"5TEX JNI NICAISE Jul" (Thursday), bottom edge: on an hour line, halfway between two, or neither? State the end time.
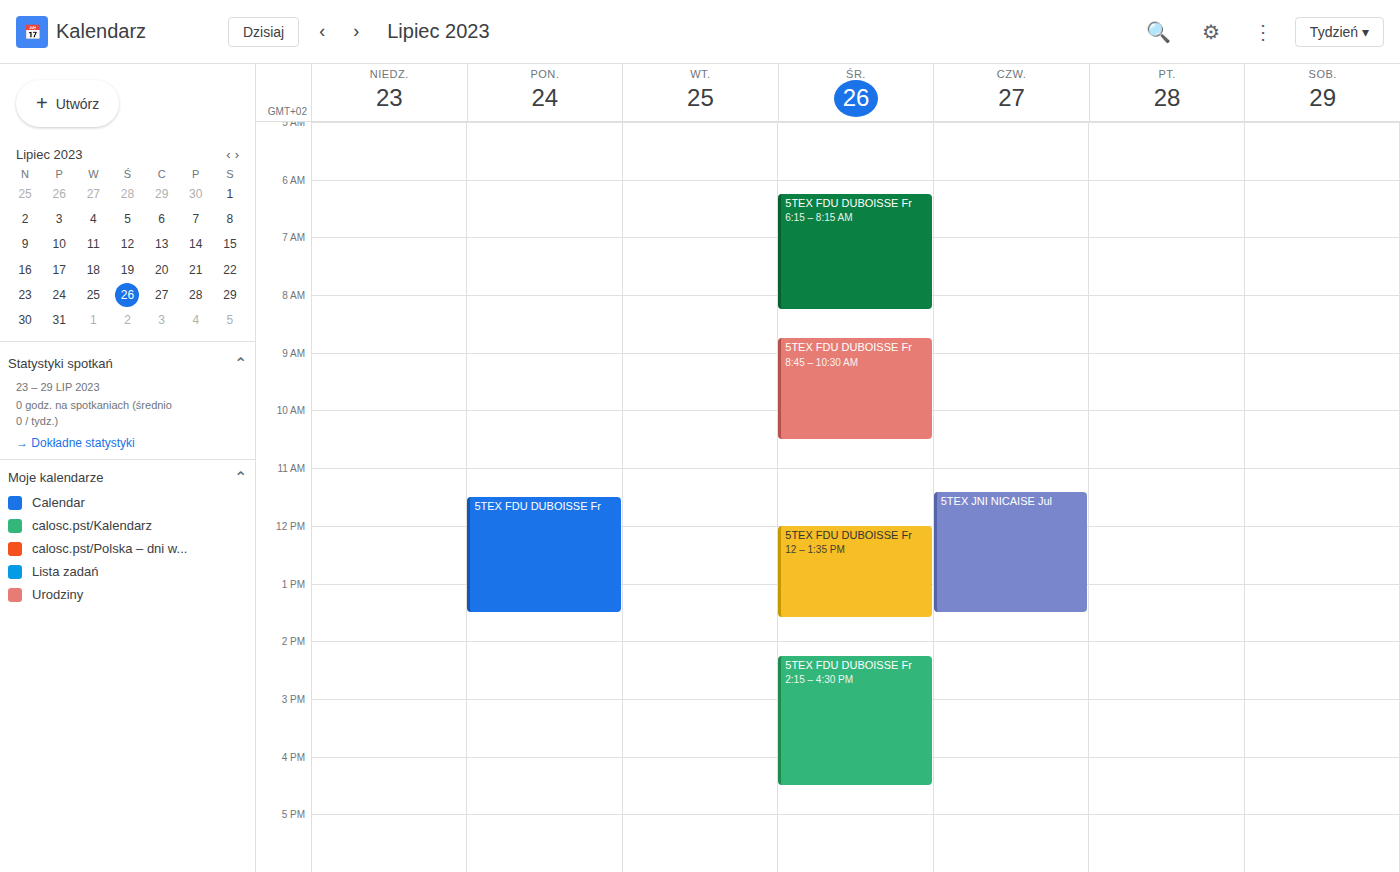
1:30 PM -- halfway between the 1 PM and 2 PM lines.